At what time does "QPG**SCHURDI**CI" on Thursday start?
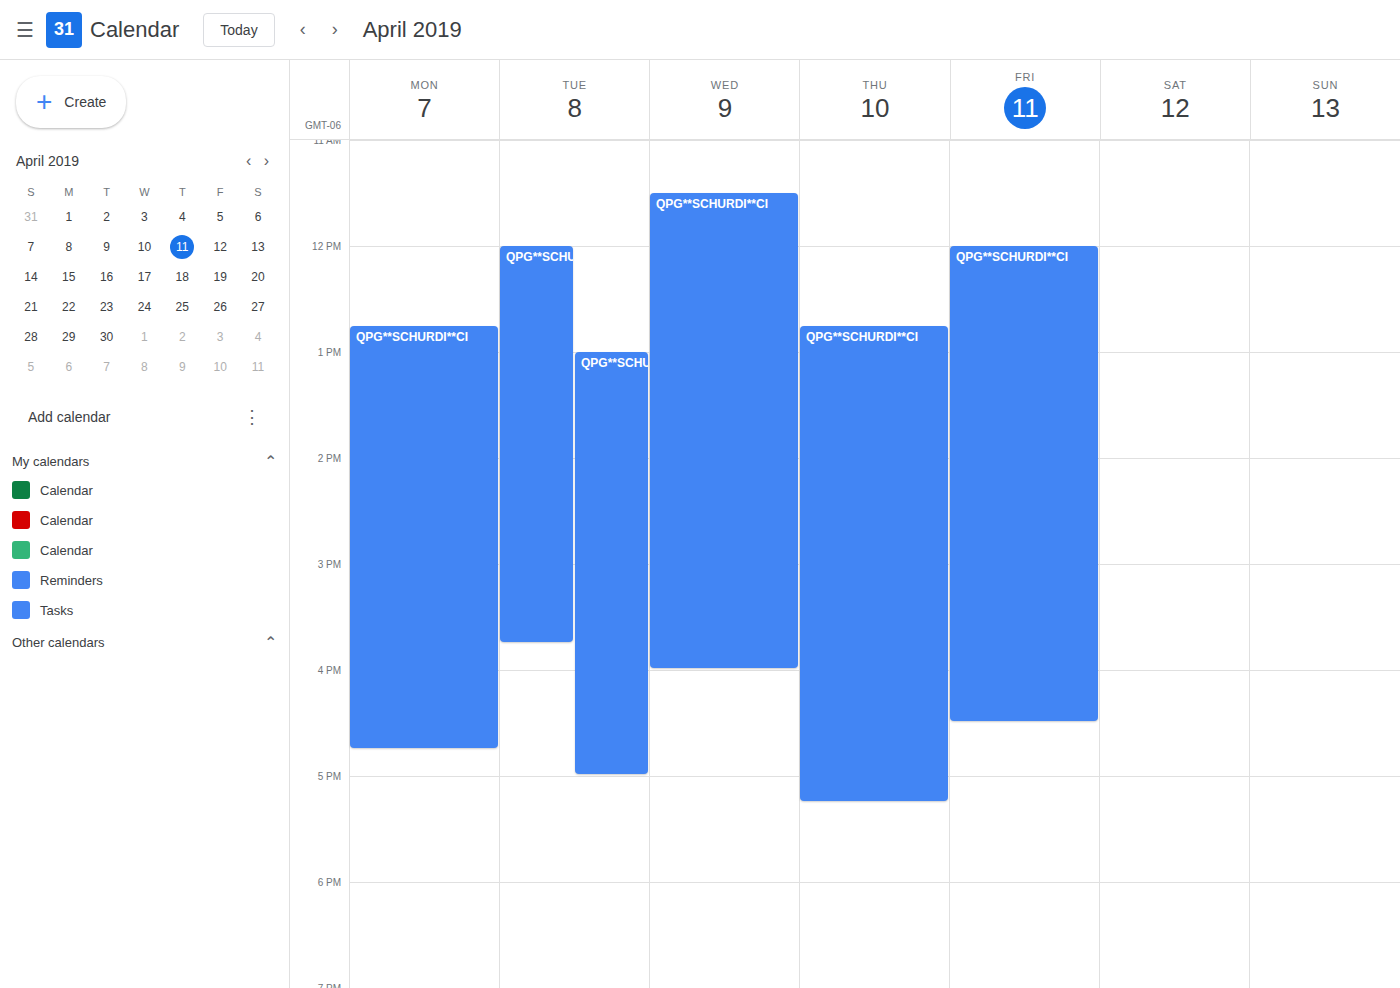
12:45 PM